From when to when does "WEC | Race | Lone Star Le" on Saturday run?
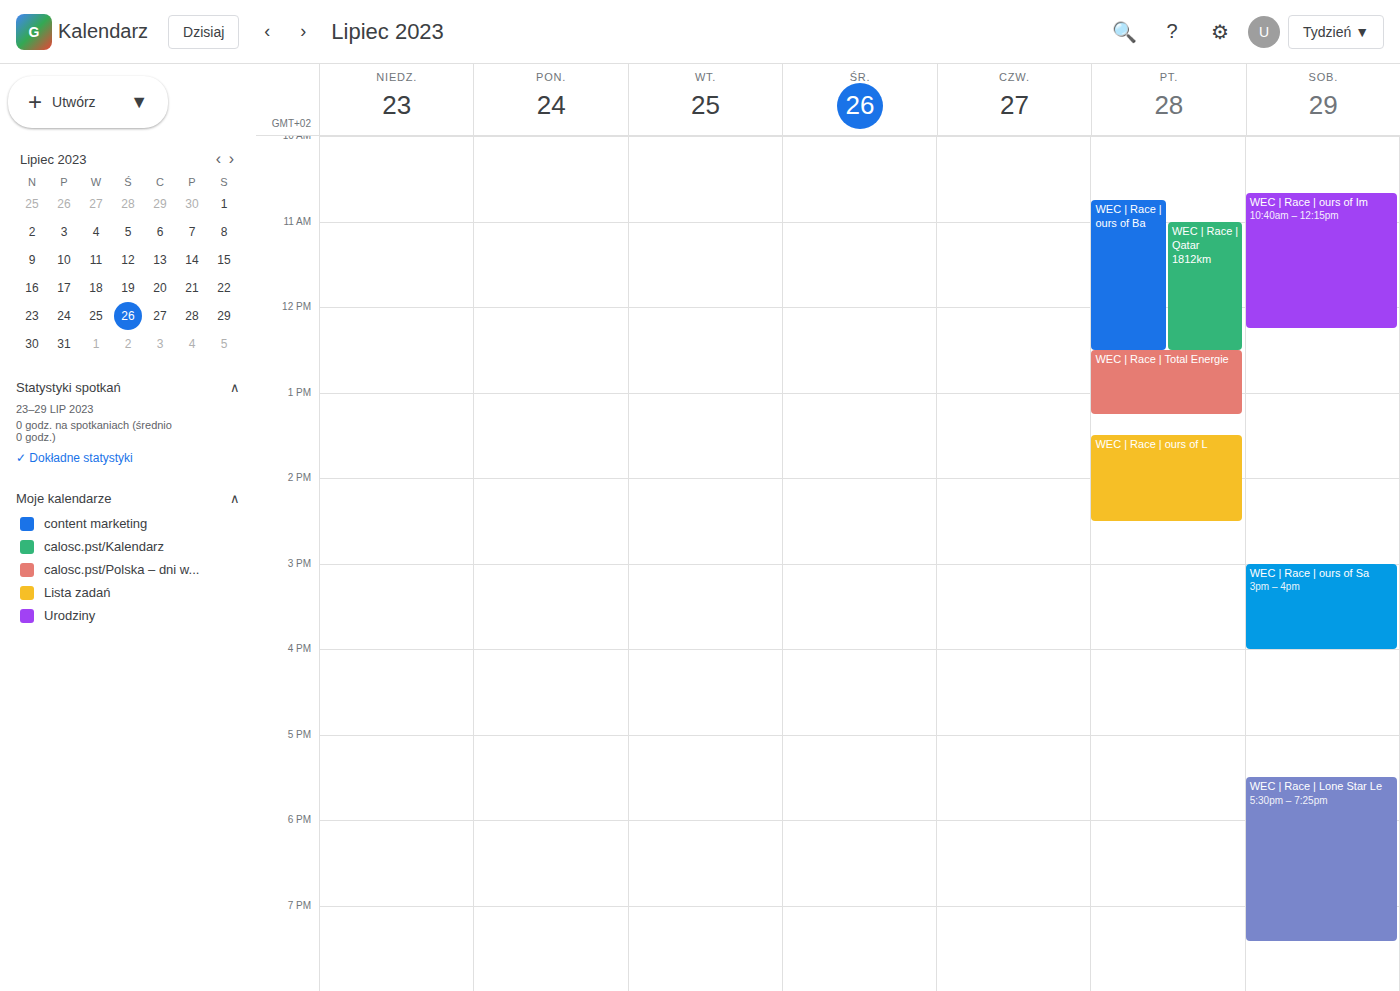
5:30 PM to 7:25 PM